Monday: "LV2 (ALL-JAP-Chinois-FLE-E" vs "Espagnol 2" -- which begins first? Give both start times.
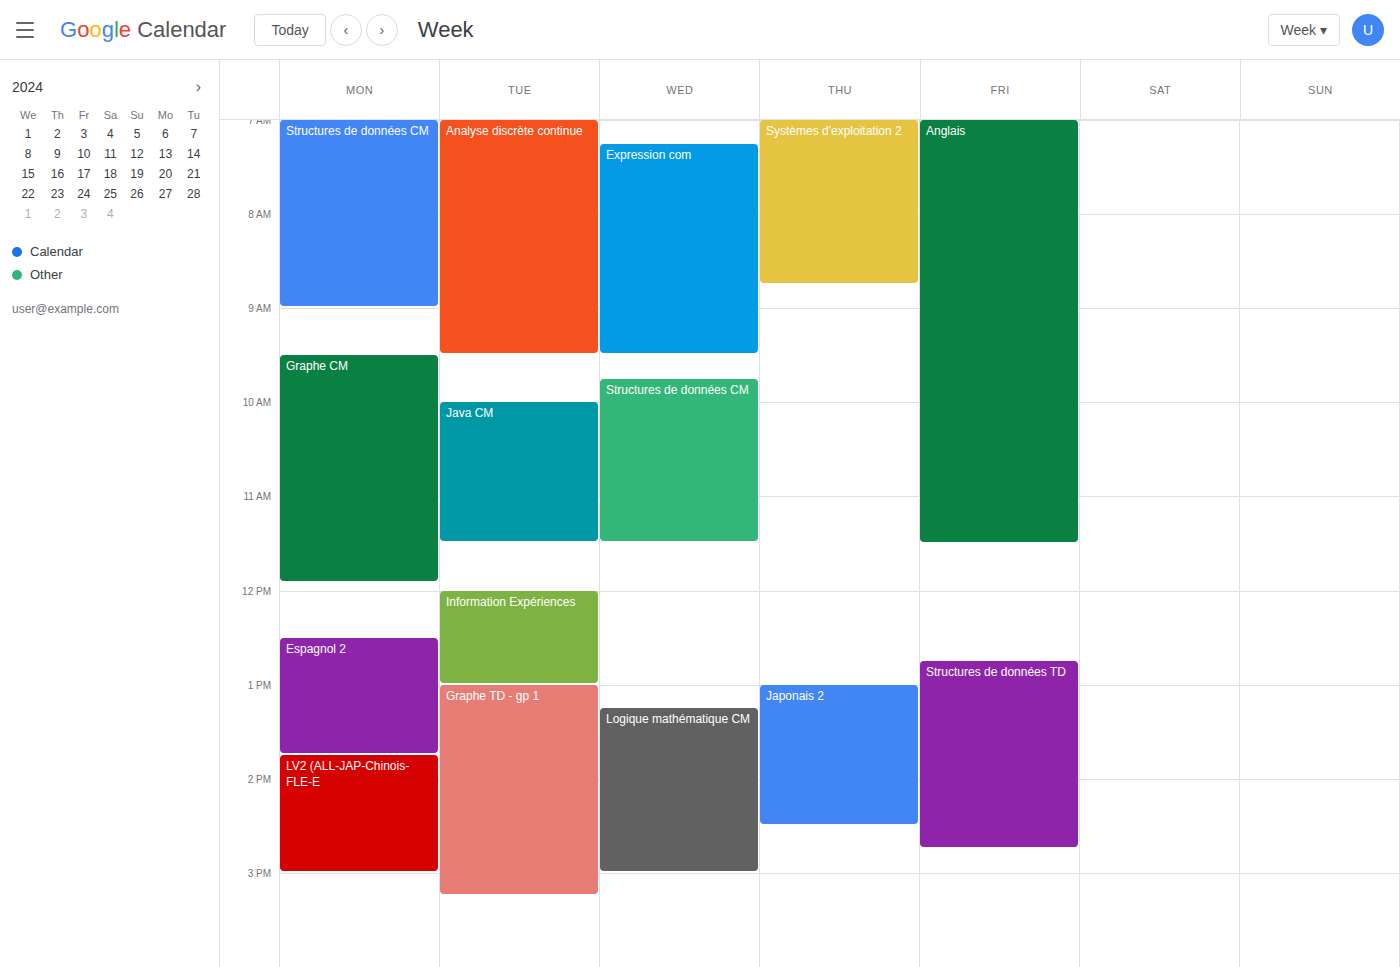
"Espagnol 2" 12:30; "LV2 (ALL-JAP-Chinois-FLE-E" 13:45.